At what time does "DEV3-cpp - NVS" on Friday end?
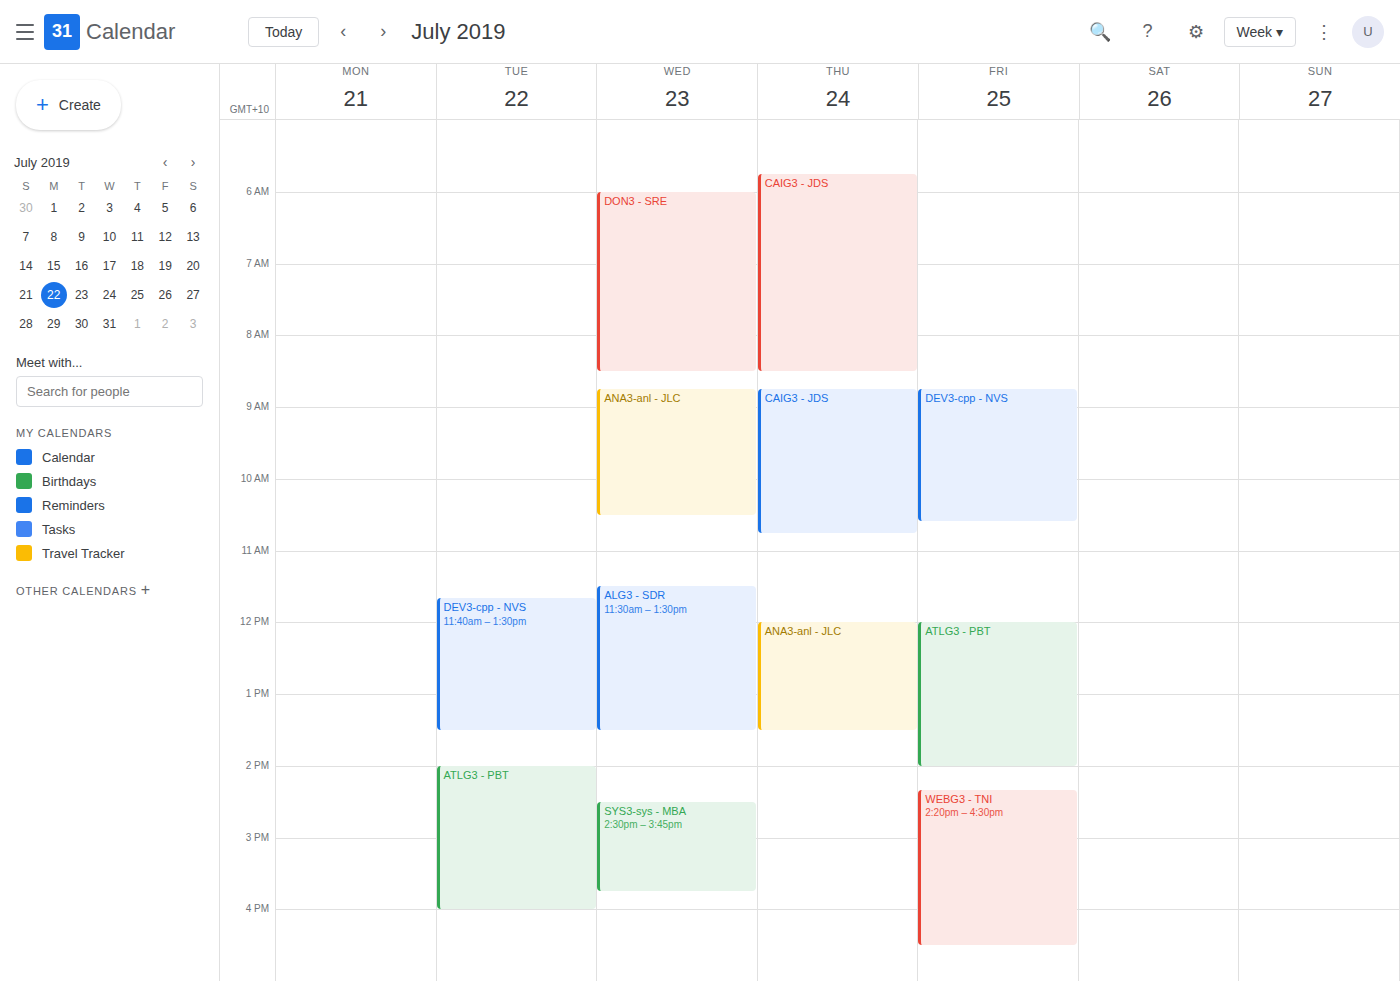
10:35 AM